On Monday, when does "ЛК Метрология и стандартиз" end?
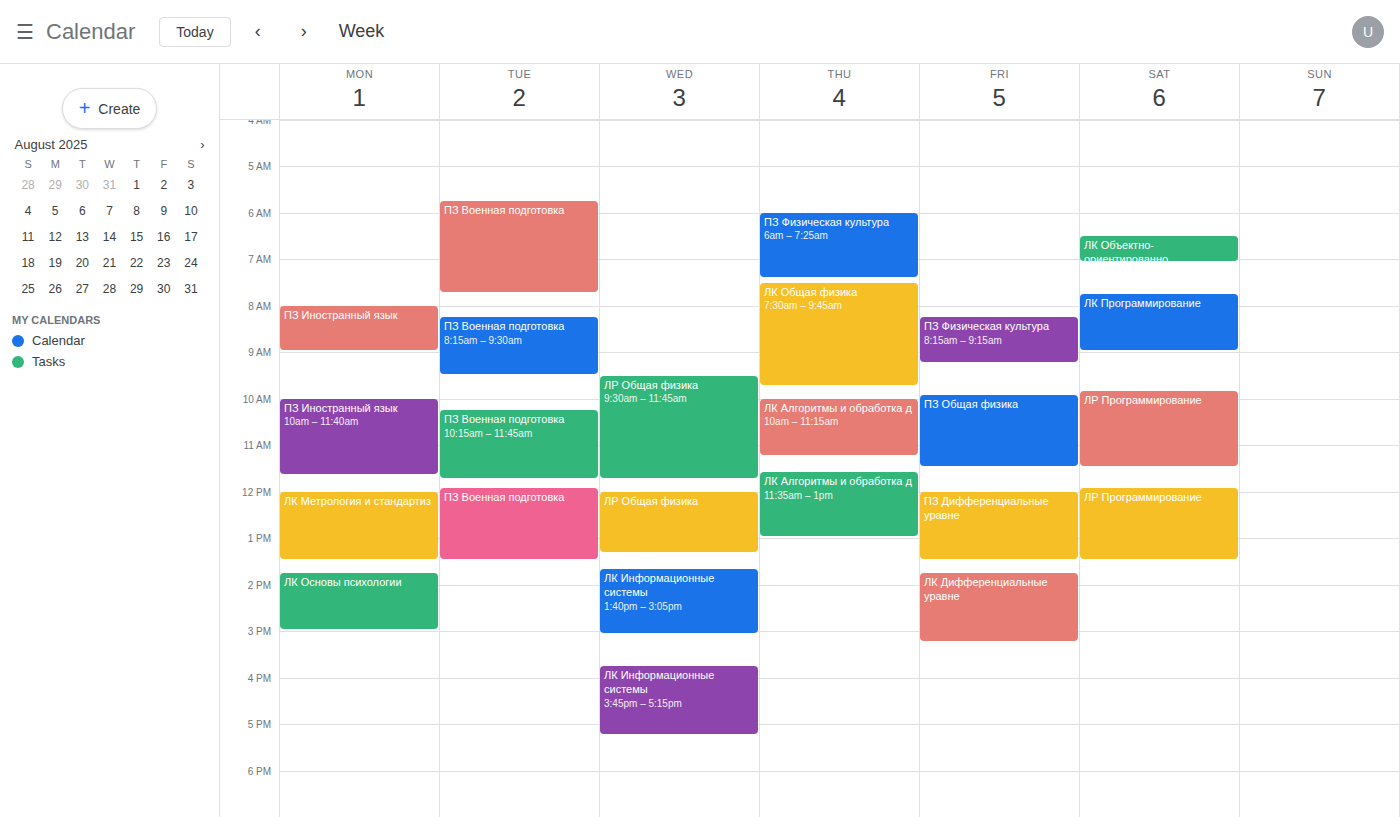
1:30 PM